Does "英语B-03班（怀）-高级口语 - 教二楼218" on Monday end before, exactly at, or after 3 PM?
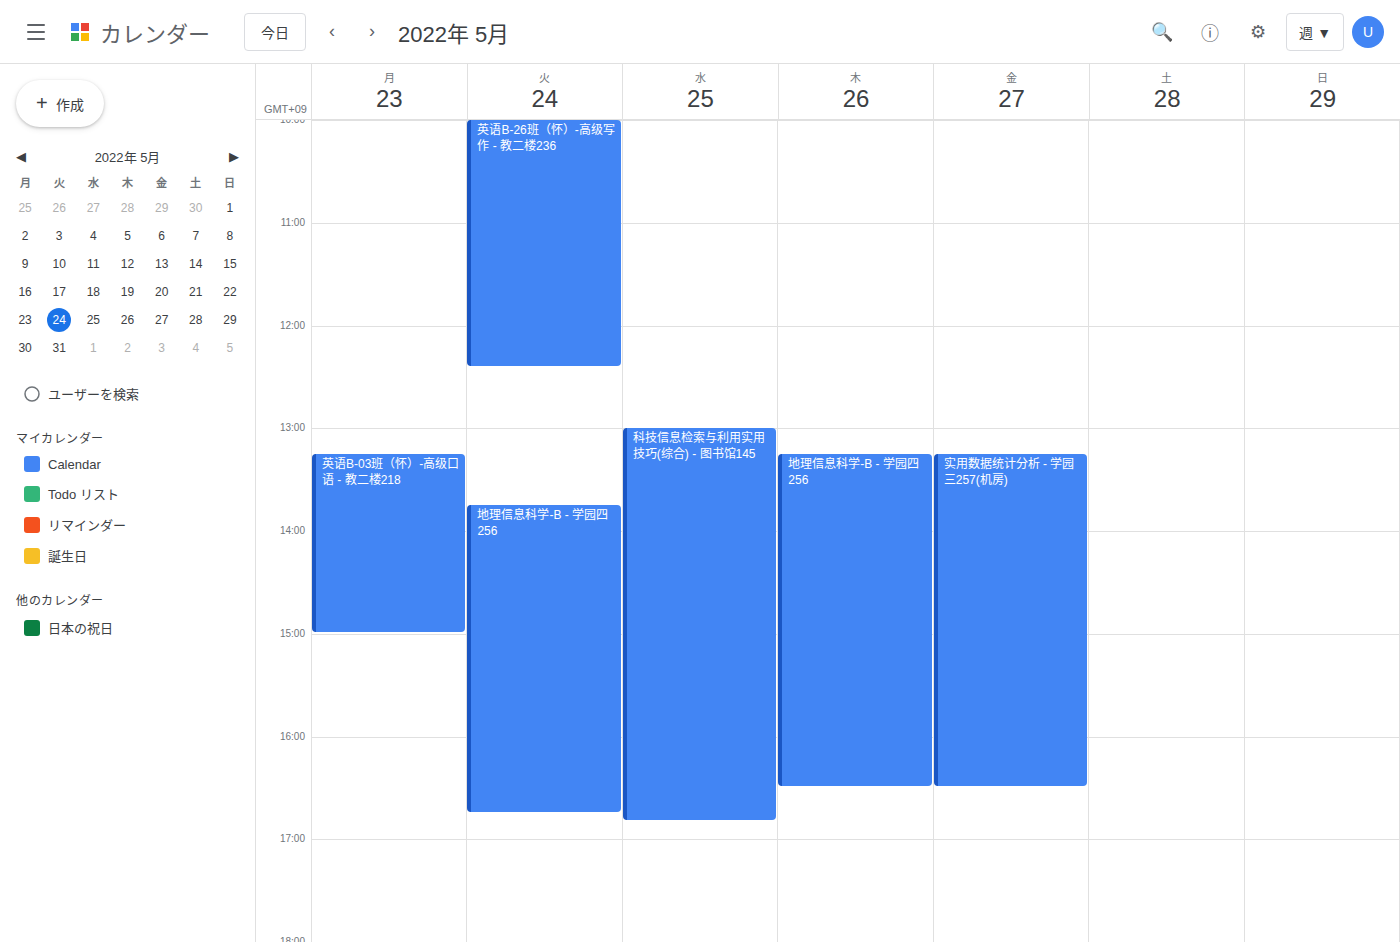
3:00 PM -- exactly at 3 PM, on the 3 PM line.